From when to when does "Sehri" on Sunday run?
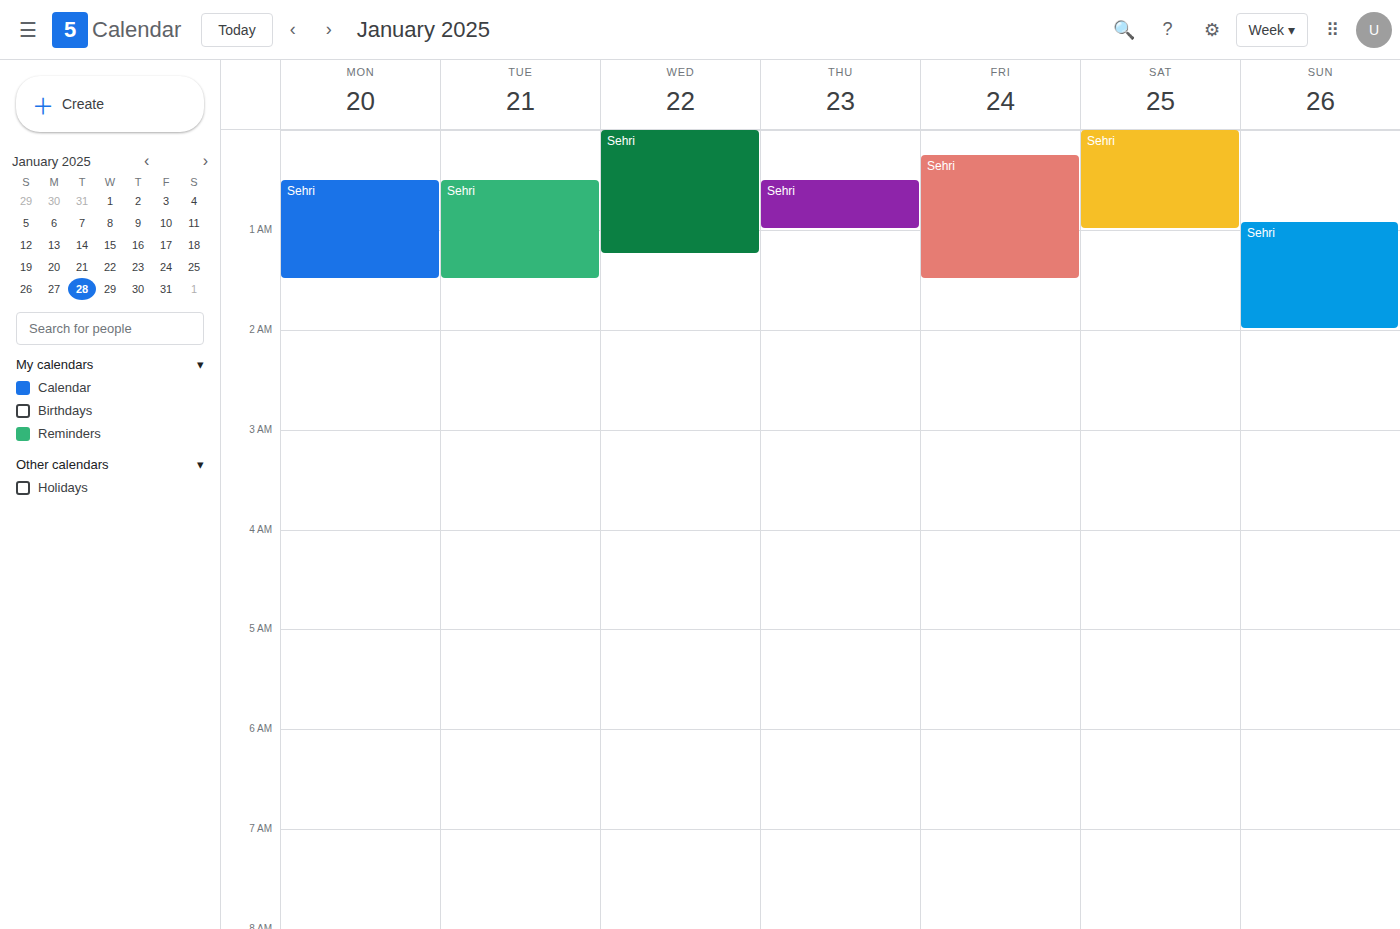
12:55 AM to 2:00 AM